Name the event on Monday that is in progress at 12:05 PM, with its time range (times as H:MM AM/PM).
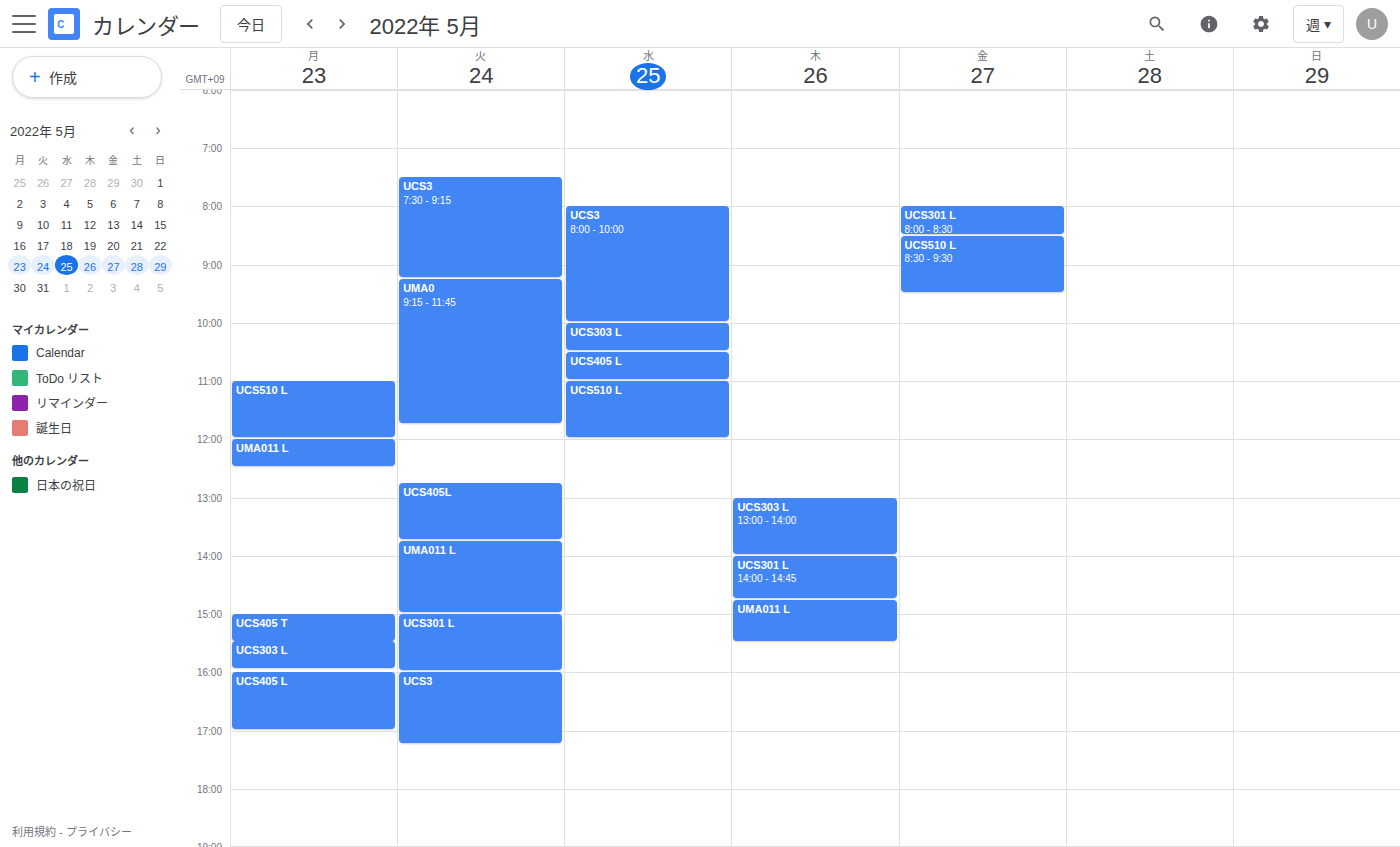
"UMA011 L", 12:00 PM to 12:30 PM